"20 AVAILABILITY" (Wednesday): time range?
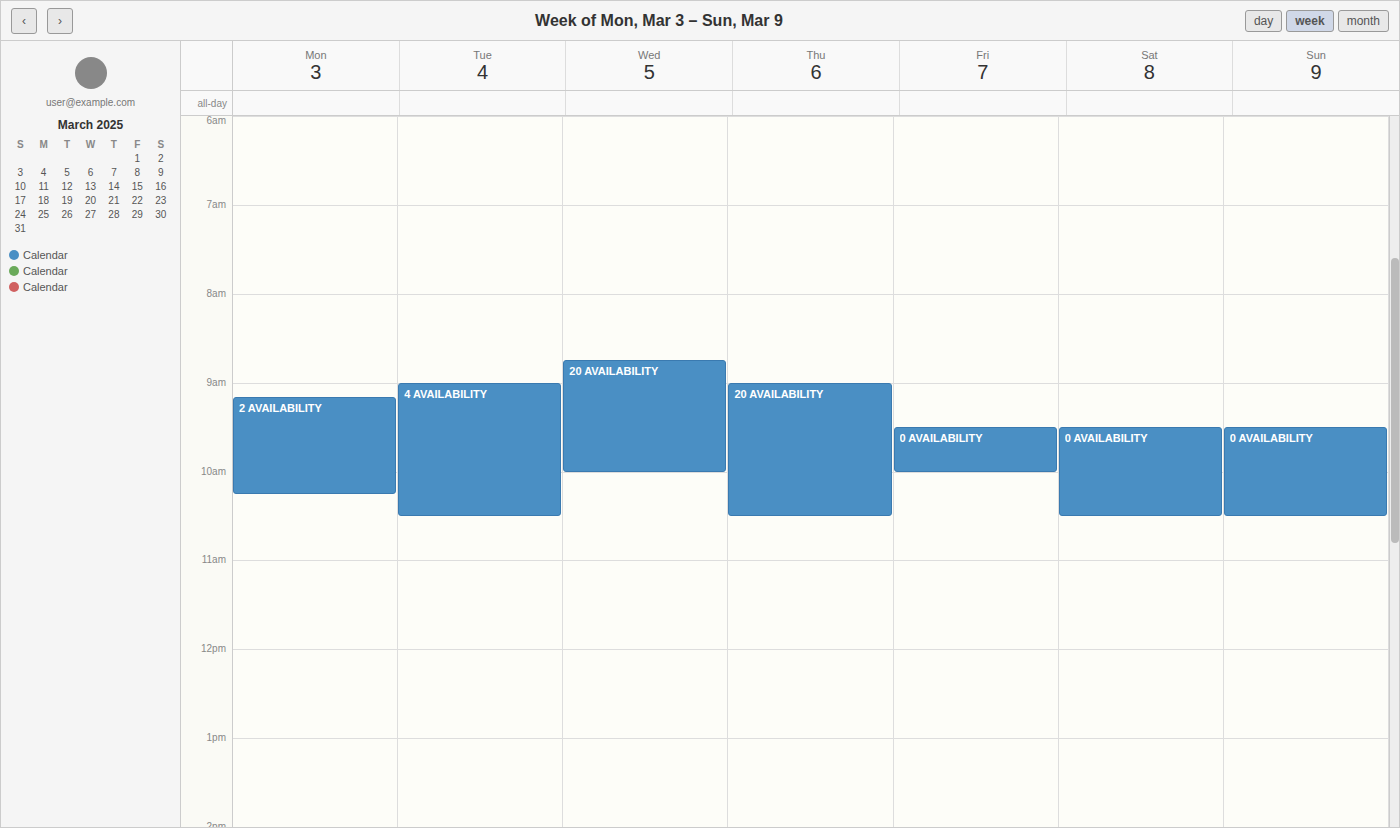
8:45 AM to 10:00 AM